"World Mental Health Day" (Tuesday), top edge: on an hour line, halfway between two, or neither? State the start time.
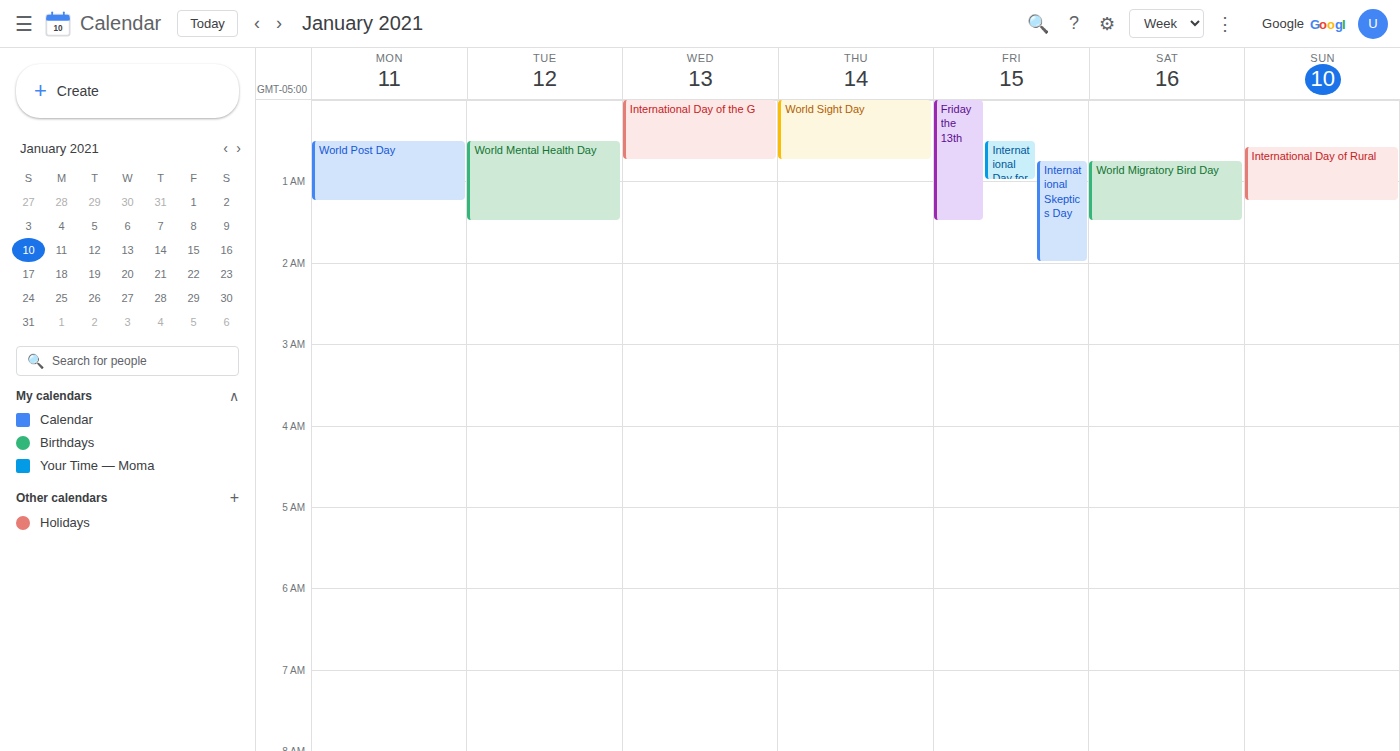
12:30 AM -- halfway between the 12 AM and 1 AM lines.